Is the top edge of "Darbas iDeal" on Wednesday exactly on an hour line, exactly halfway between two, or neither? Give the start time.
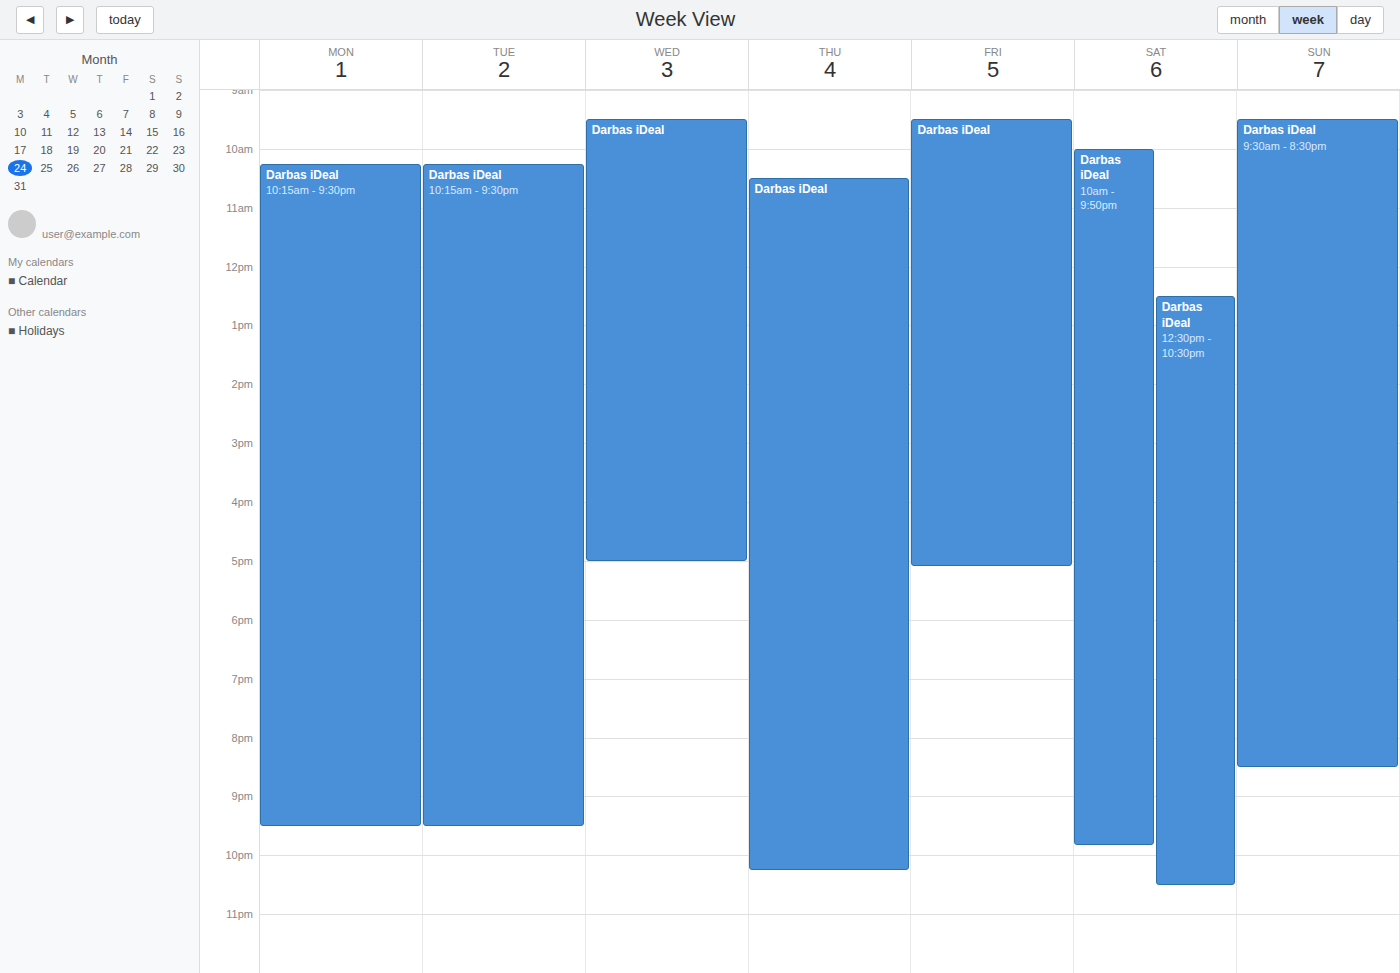
9:30 AM -- halfway between the 9 AM and 10 AM lines.